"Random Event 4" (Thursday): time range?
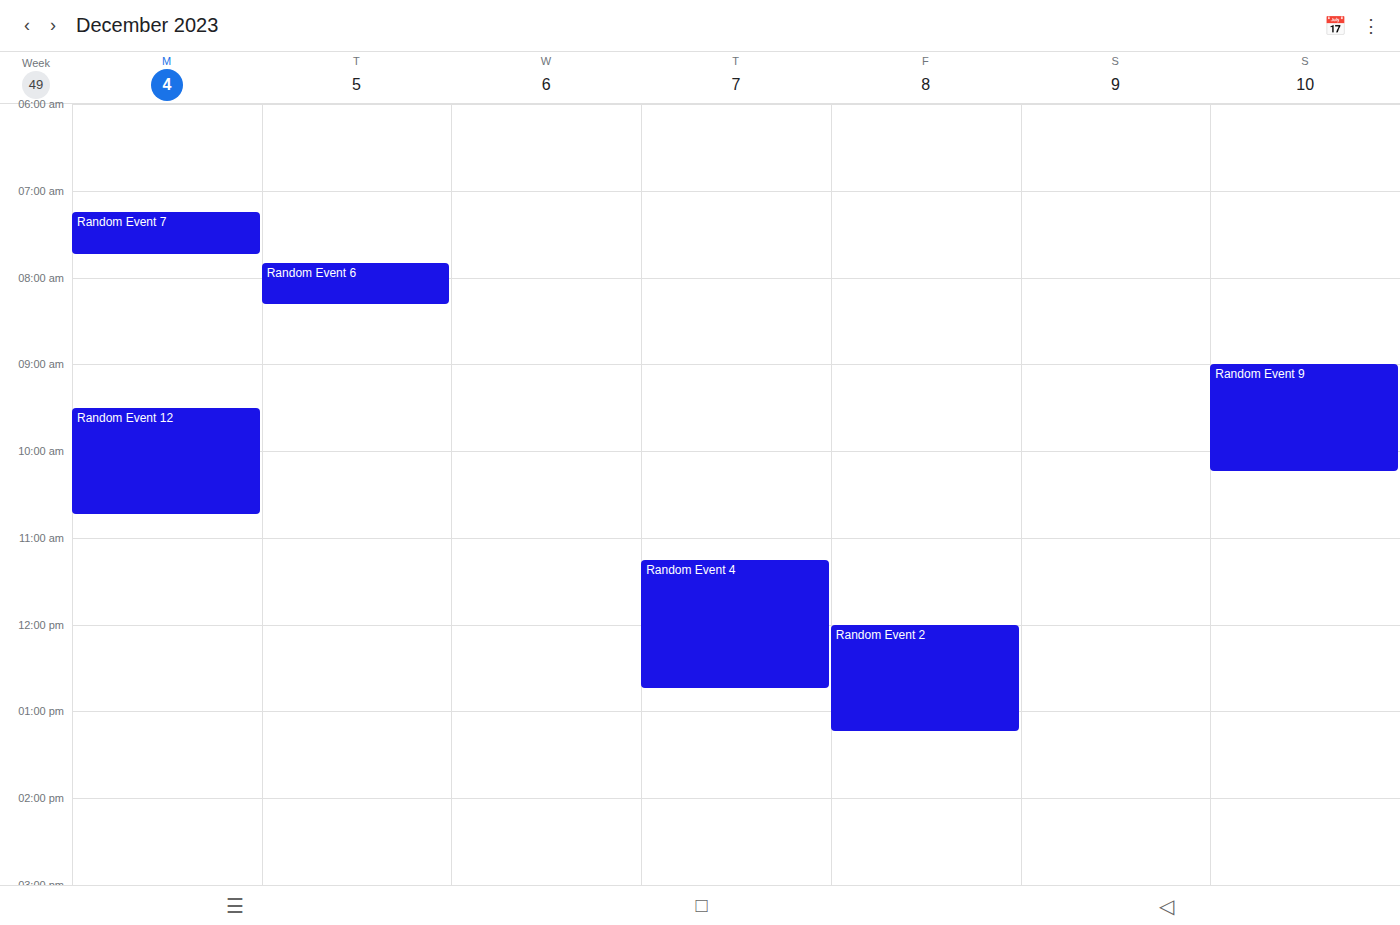
11:15 AM to 12:45 PM